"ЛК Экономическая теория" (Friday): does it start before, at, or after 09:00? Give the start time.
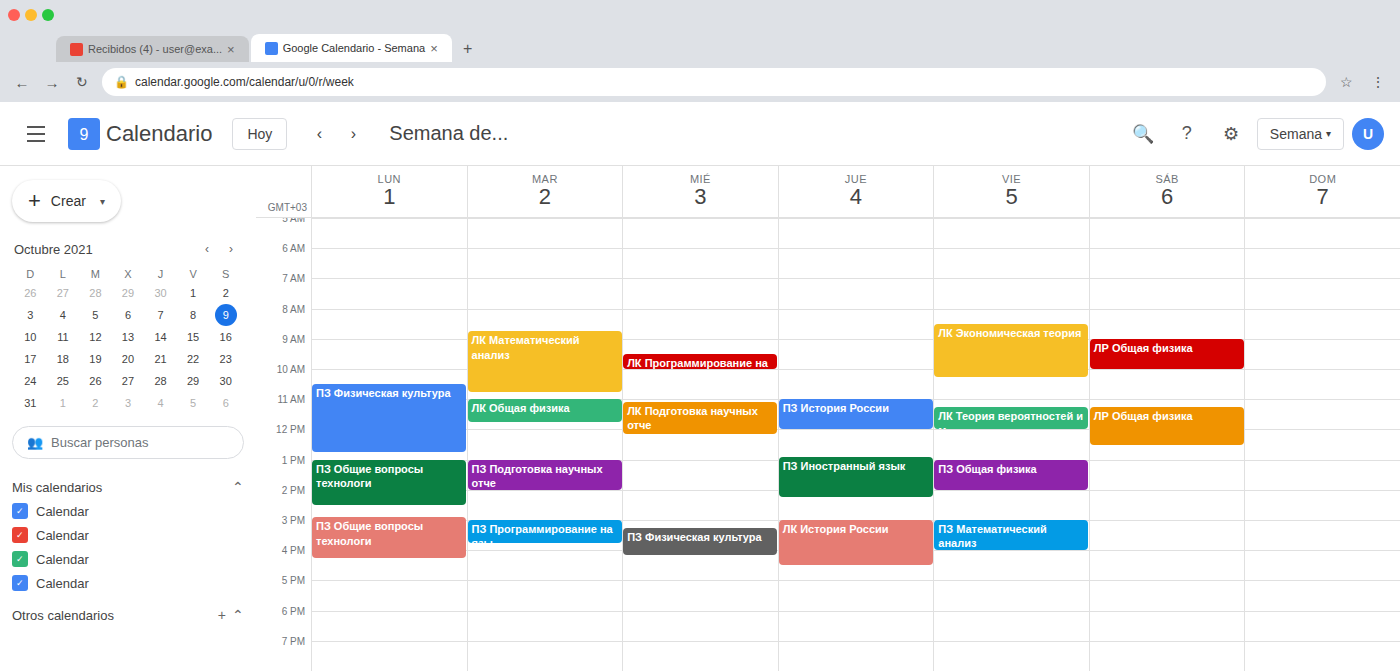
08:30 -- before 09:00, 30 minutes above the 09:00 line.